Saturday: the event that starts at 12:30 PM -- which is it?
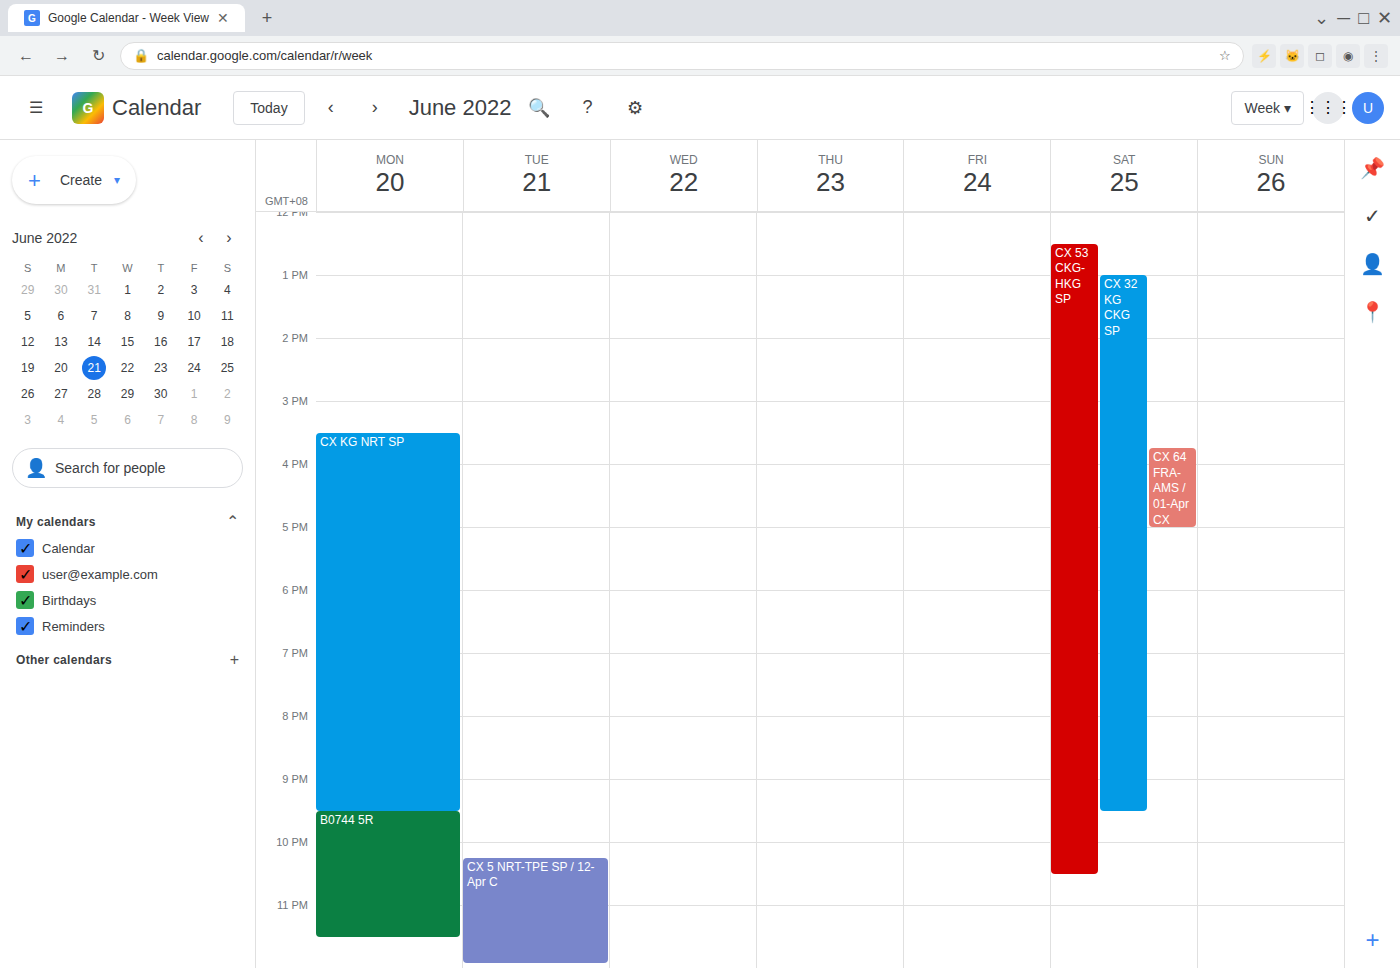
"CX 53 CKG-HKG SP"